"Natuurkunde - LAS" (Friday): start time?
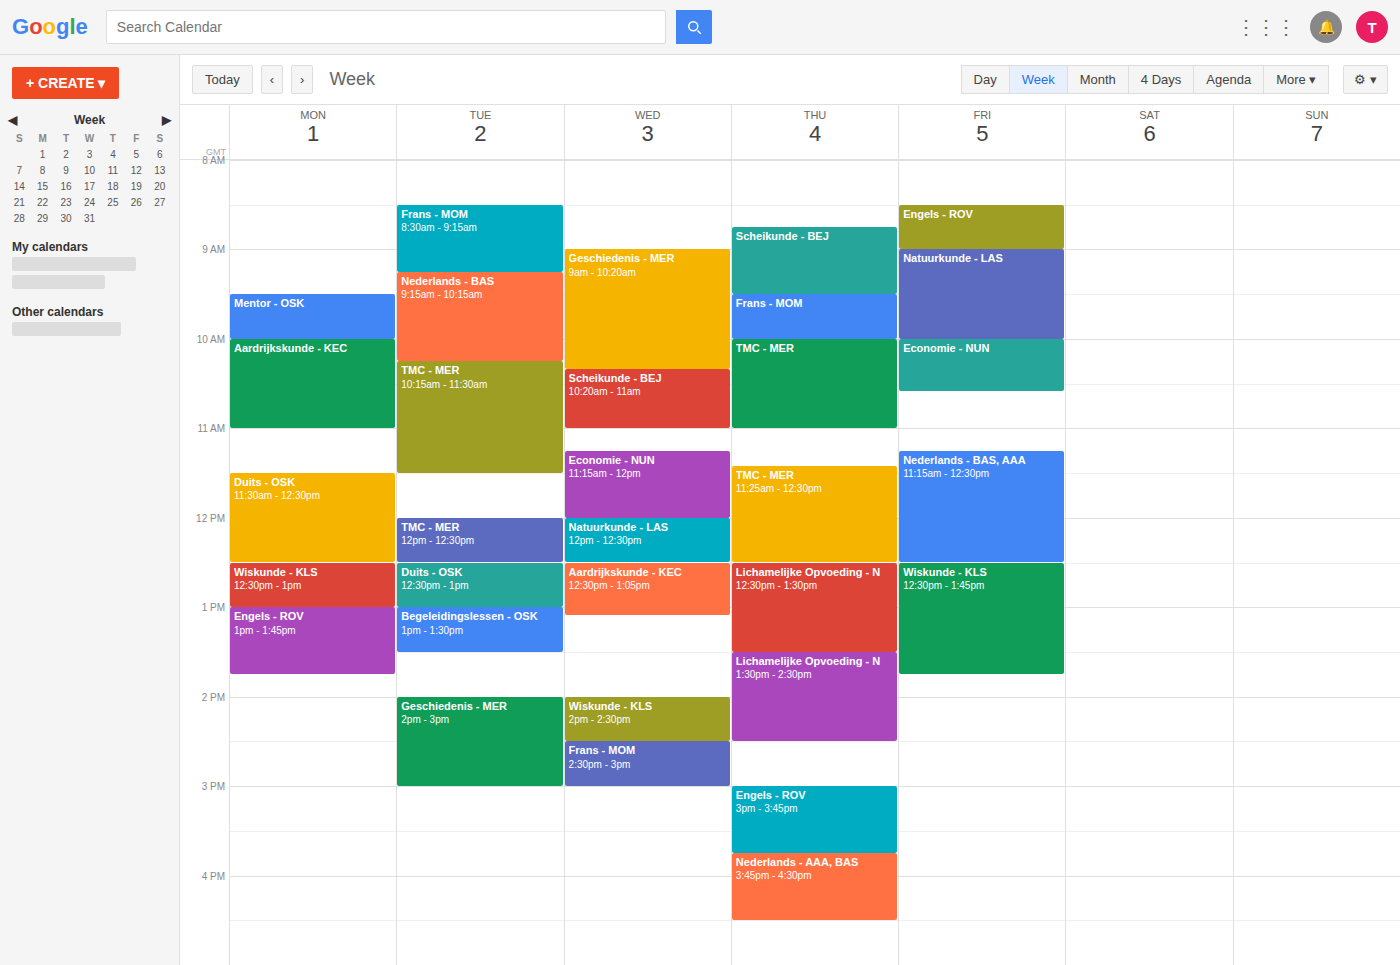
09:00